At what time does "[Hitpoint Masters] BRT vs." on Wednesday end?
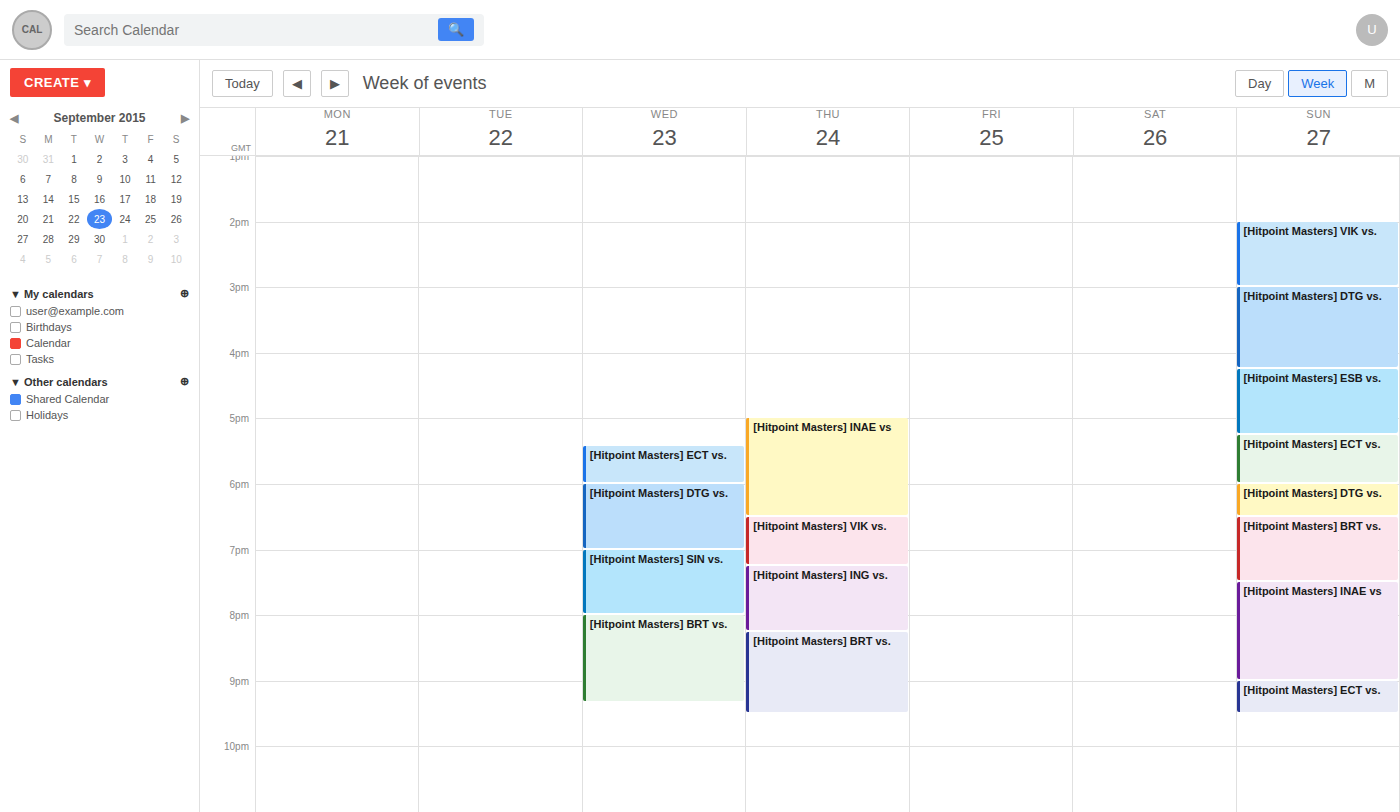
9:20 PM